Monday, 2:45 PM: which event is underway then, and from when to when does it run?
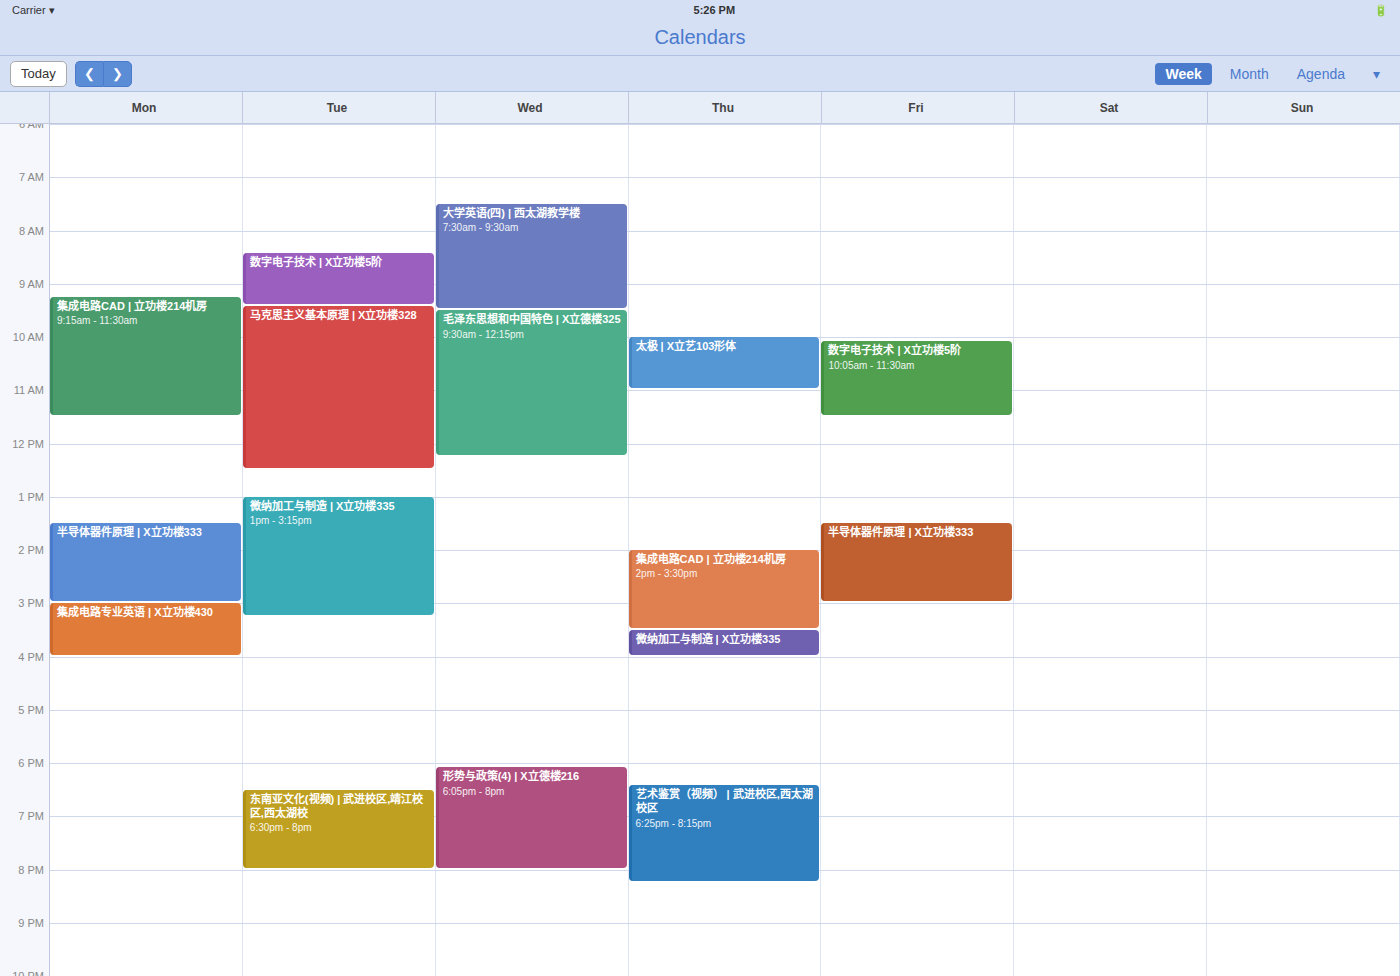
"半导体器件原理 | X立功楼333", 1:30 PM to 3:00 PM